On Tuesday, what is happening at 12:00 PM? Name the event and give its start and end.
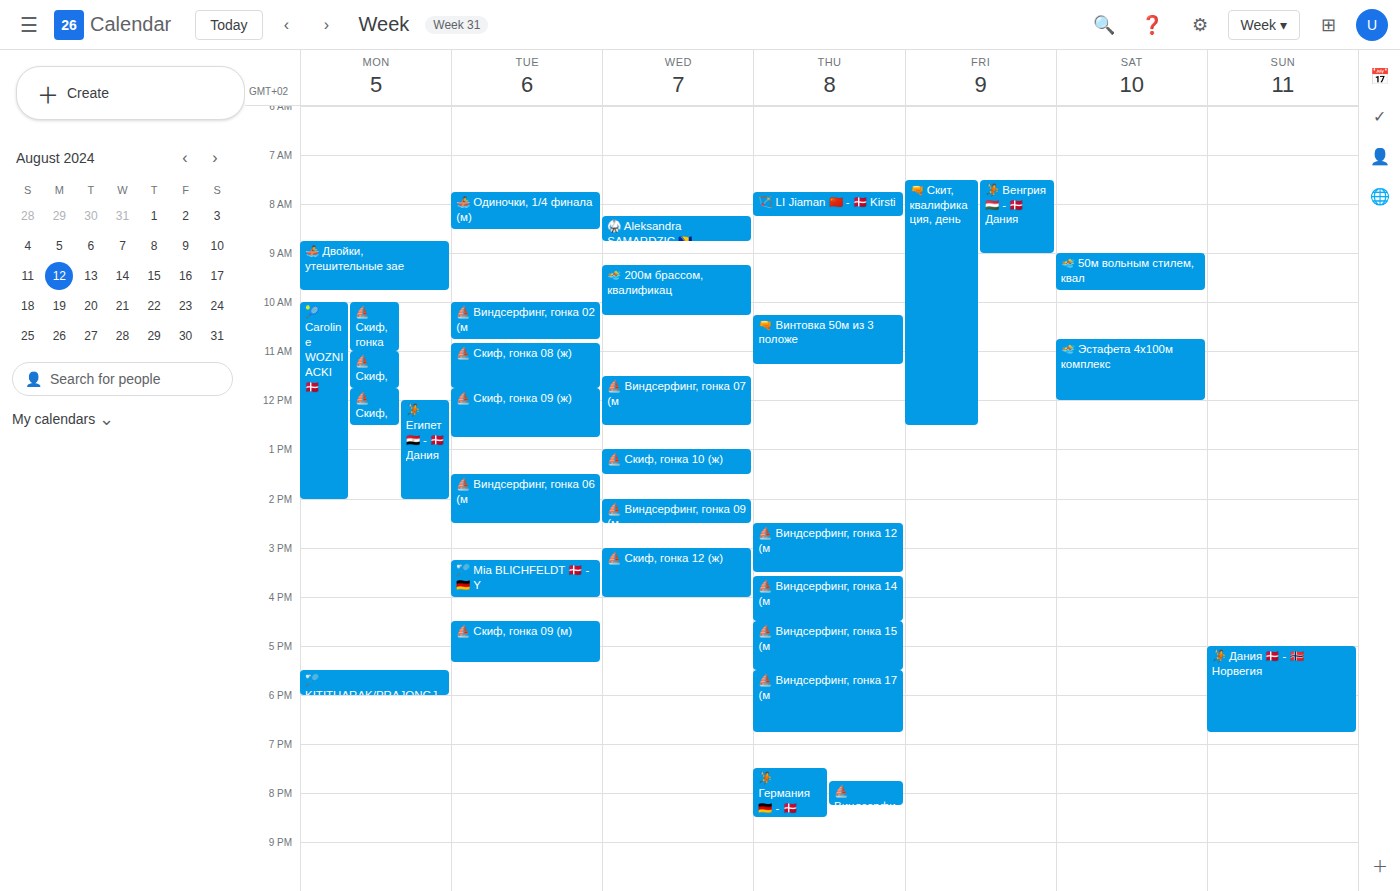
"⛵ Скиф, гонка 09 (ж)", 11:45 AM to 12:45 PM